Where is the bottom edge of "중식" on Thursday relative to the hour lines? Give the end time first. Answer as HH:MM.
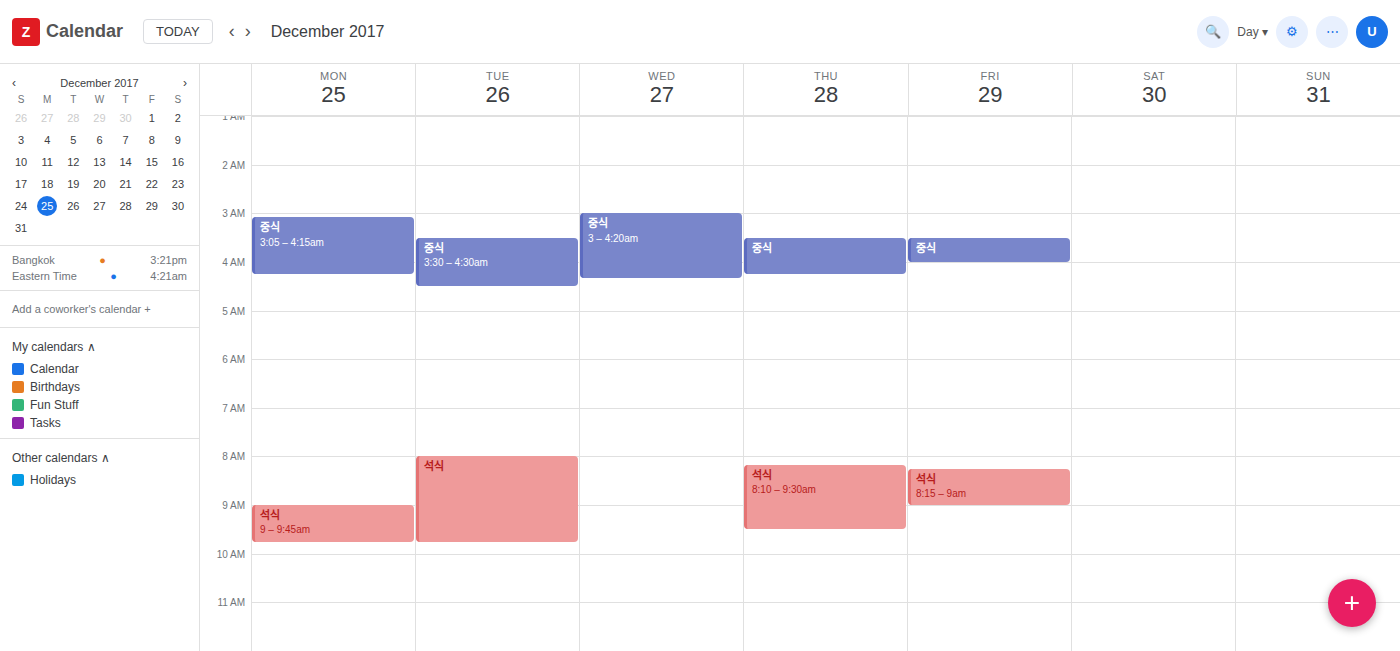
04:15 -- neither: a quarter of the way from the 04:00 line to the 05:00 line.